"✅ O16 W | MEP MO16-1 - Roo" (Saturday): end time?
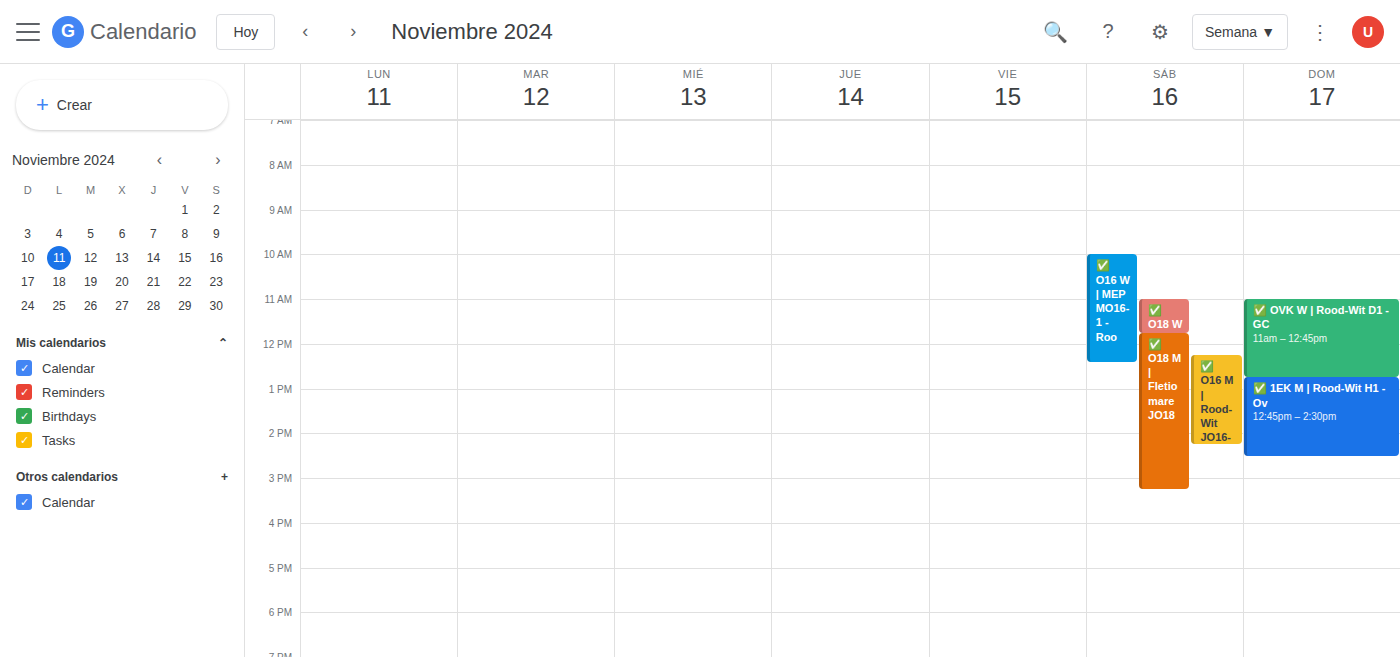
12:25 PM